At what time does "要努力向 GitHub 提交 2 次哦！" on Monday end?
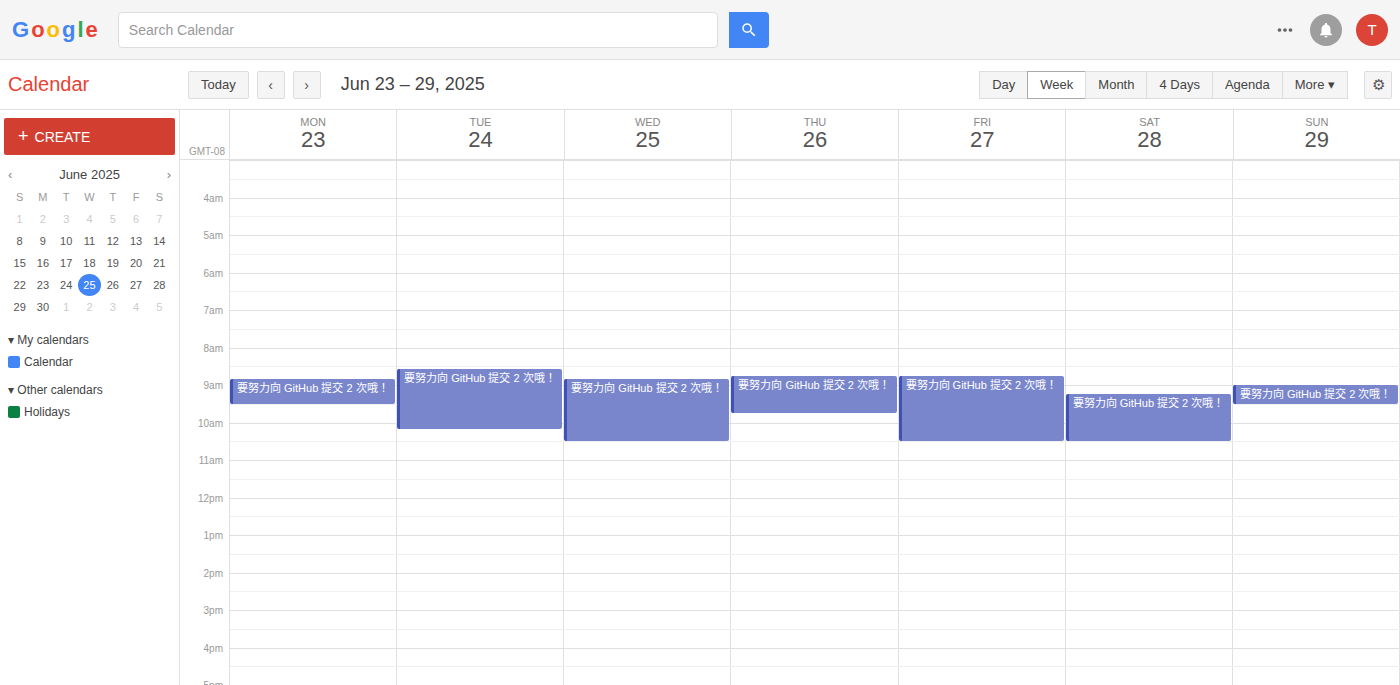
9:30 AM